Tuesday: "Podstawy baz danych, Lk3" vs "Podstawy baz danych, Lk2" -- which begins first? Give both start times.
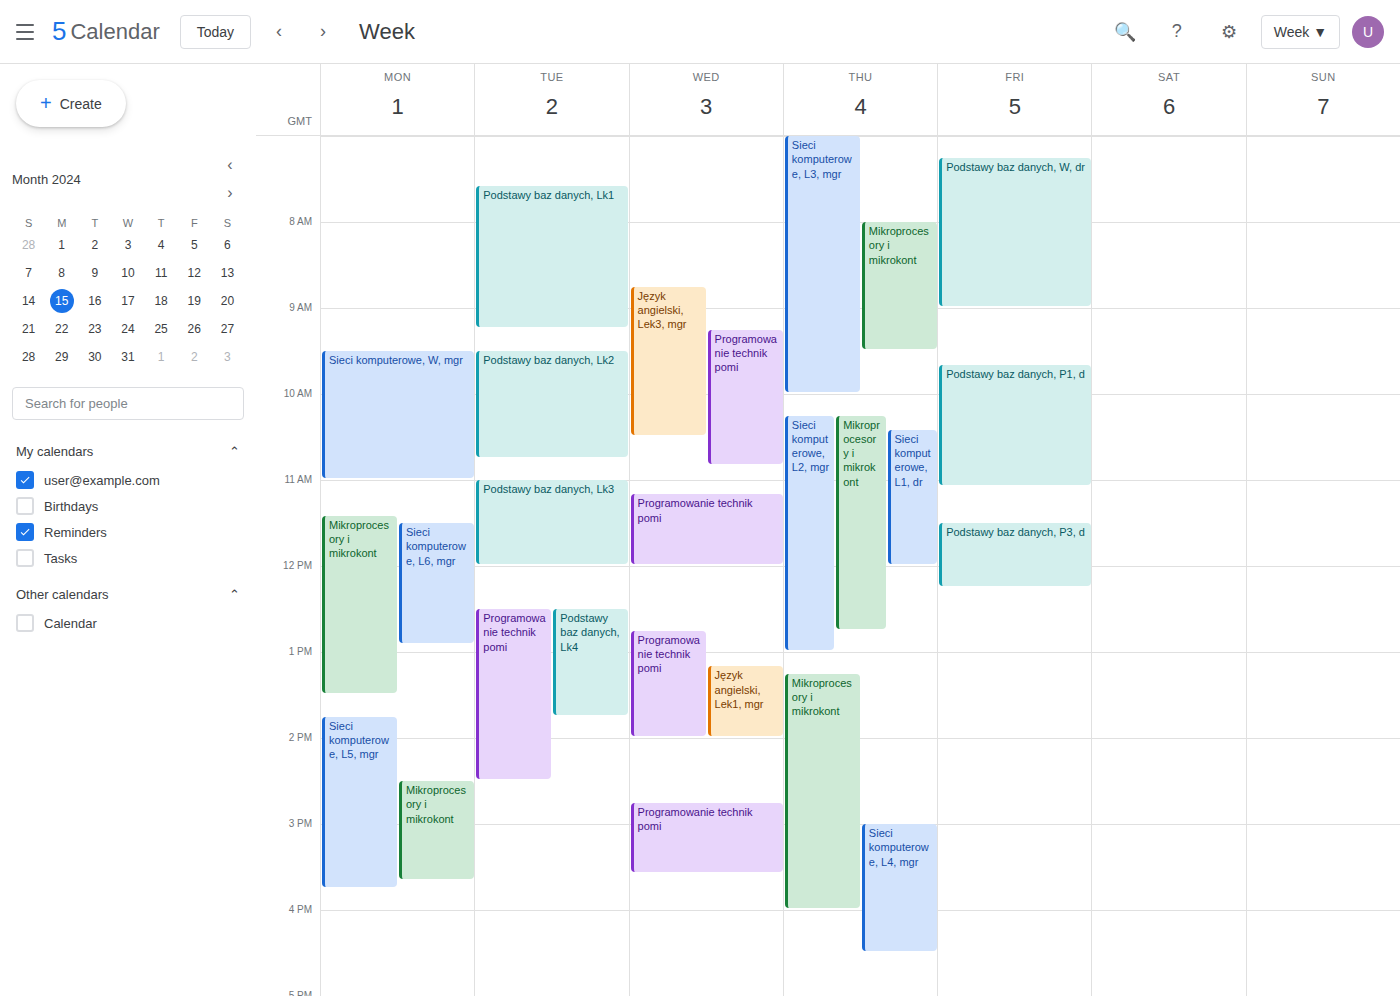
"Podstawy baz danych, Lk2" 9:30 AM; "Podstawy baz danych, Lk3" 11:00 AM.